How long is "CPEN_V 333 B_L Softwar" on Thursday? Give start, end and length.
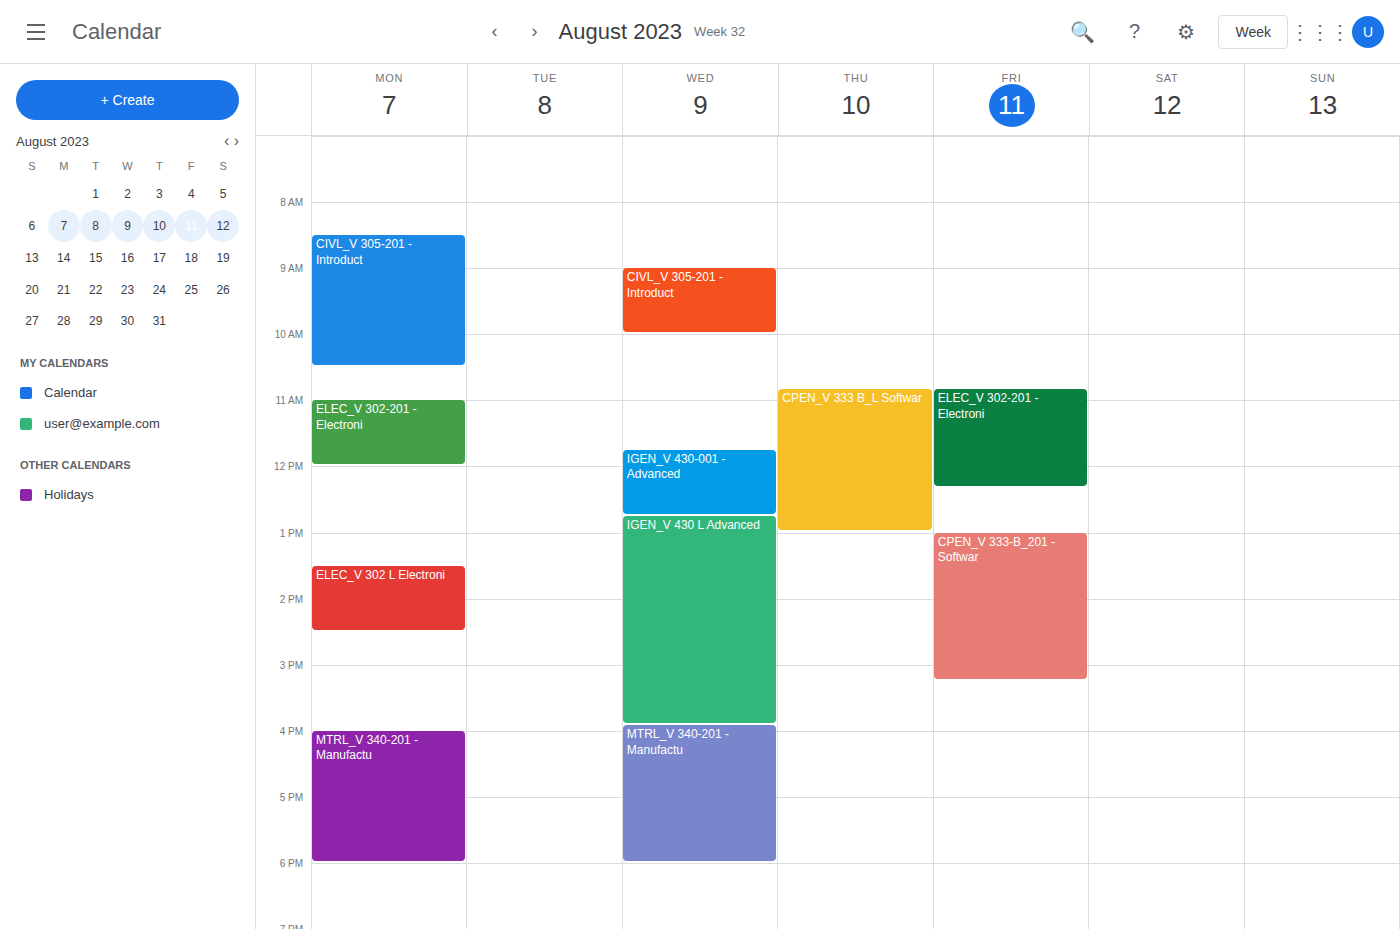
10:50 AM to 1:00 PM, 2 hours 10 minutes